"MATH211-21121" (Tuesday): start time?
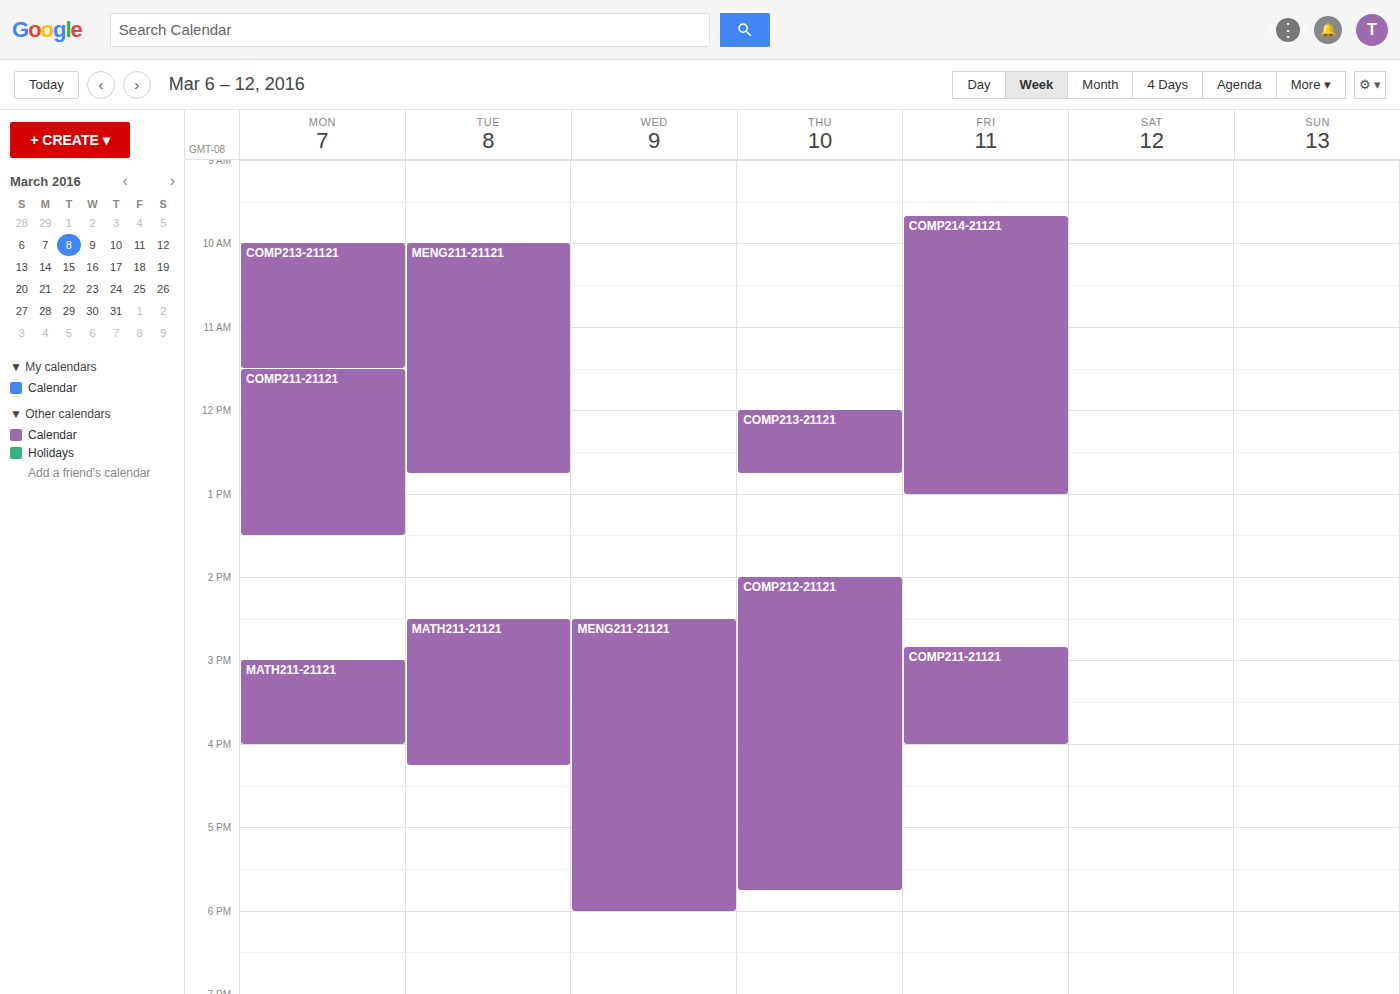
2:30 PM